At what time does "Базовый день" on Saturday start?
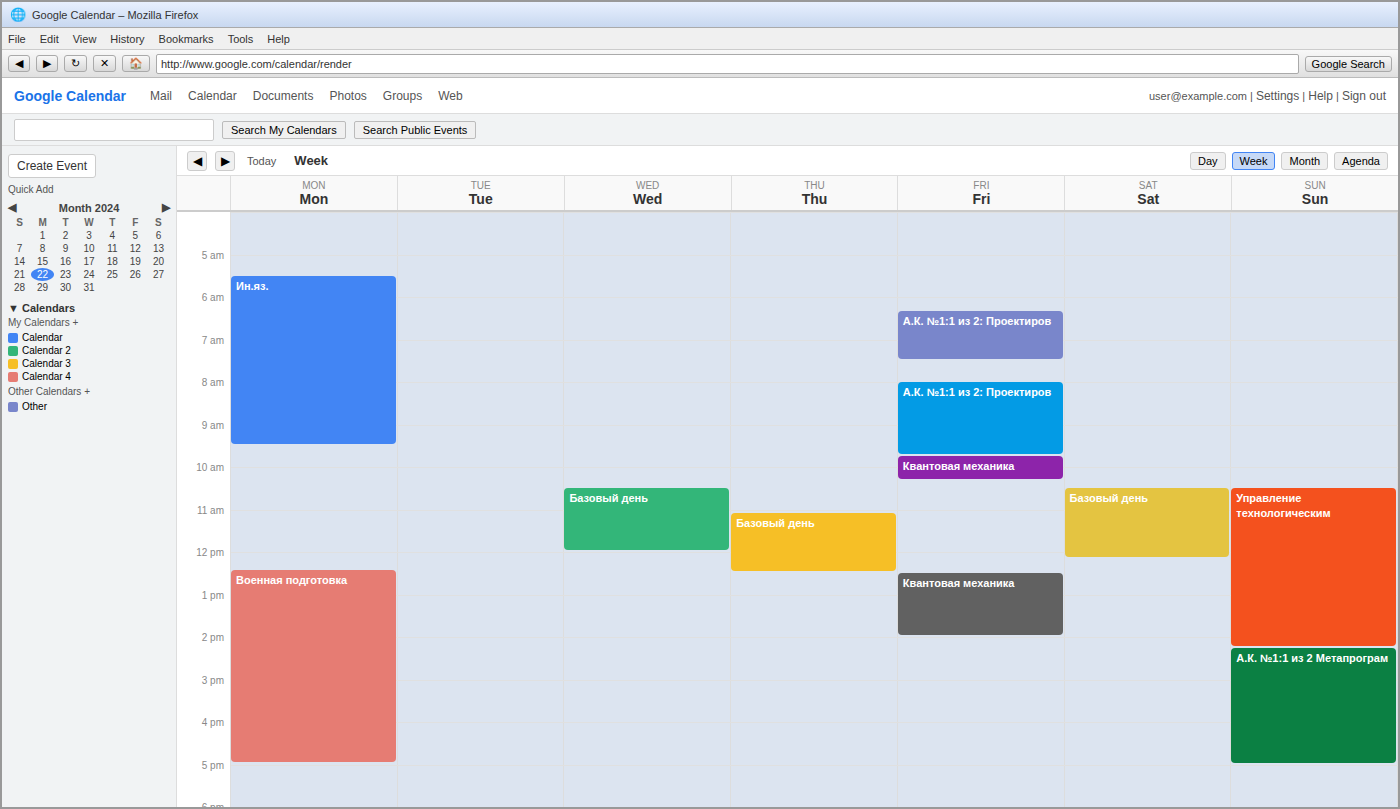
10:30 AM